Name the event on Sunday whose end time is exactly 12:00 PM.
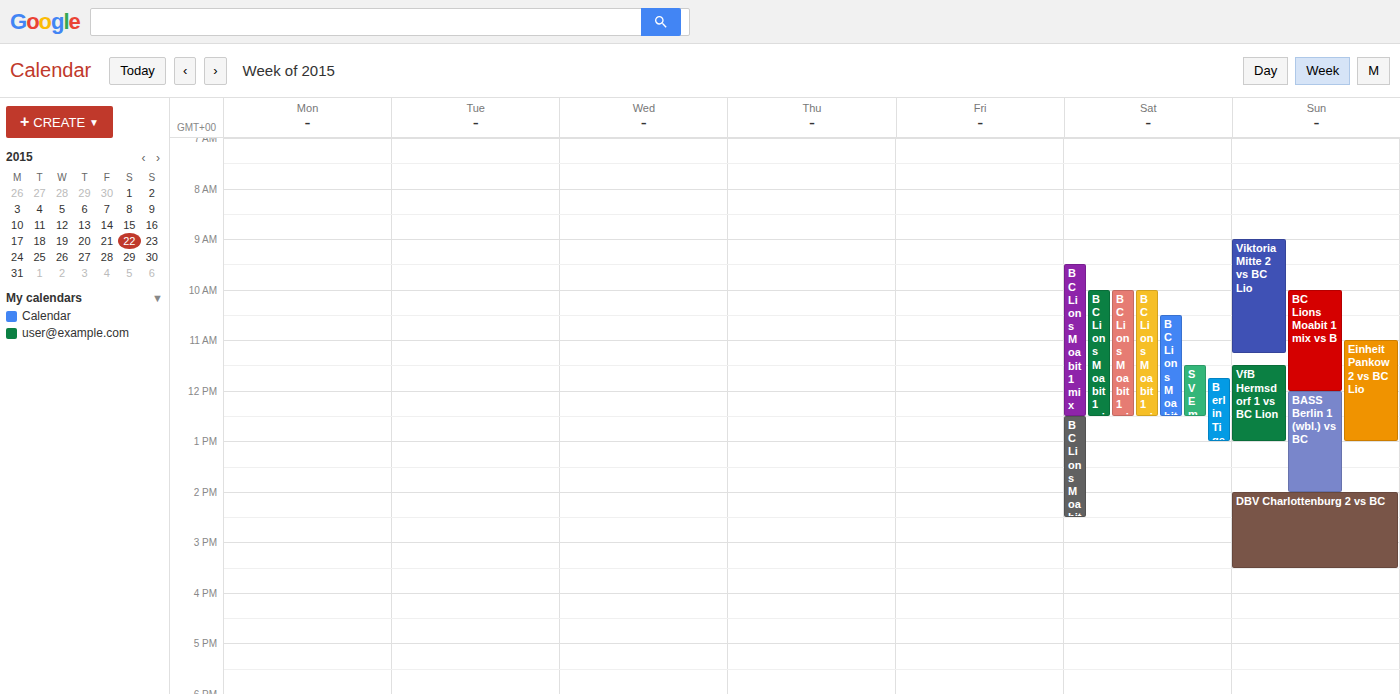
"BC Lions Moabit 1 mix vs B"